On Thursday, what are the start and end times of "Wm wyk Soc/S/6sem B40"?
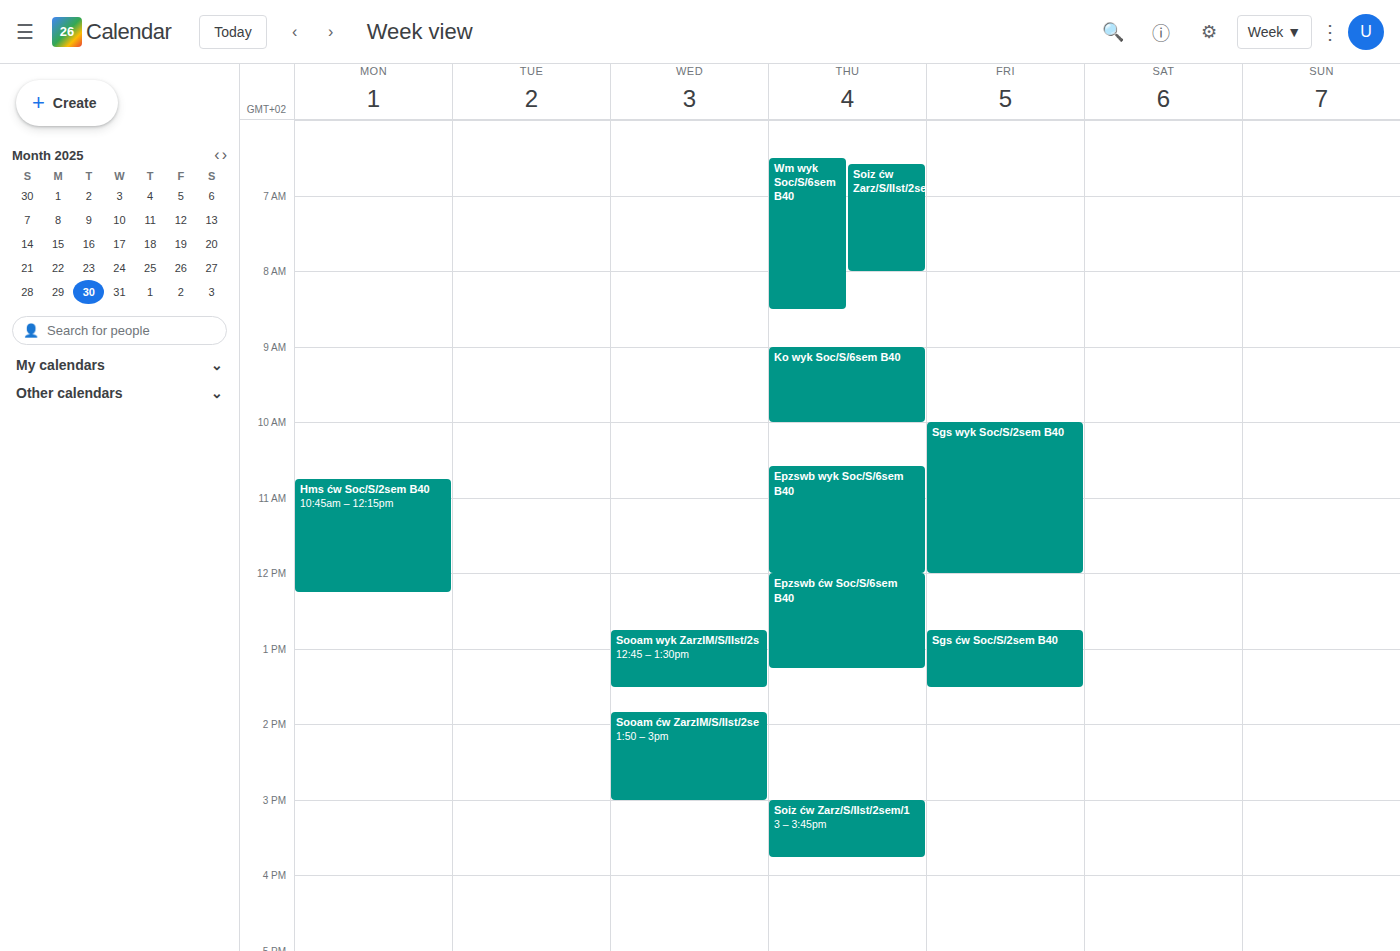
6:30 AM to 8:30 AM